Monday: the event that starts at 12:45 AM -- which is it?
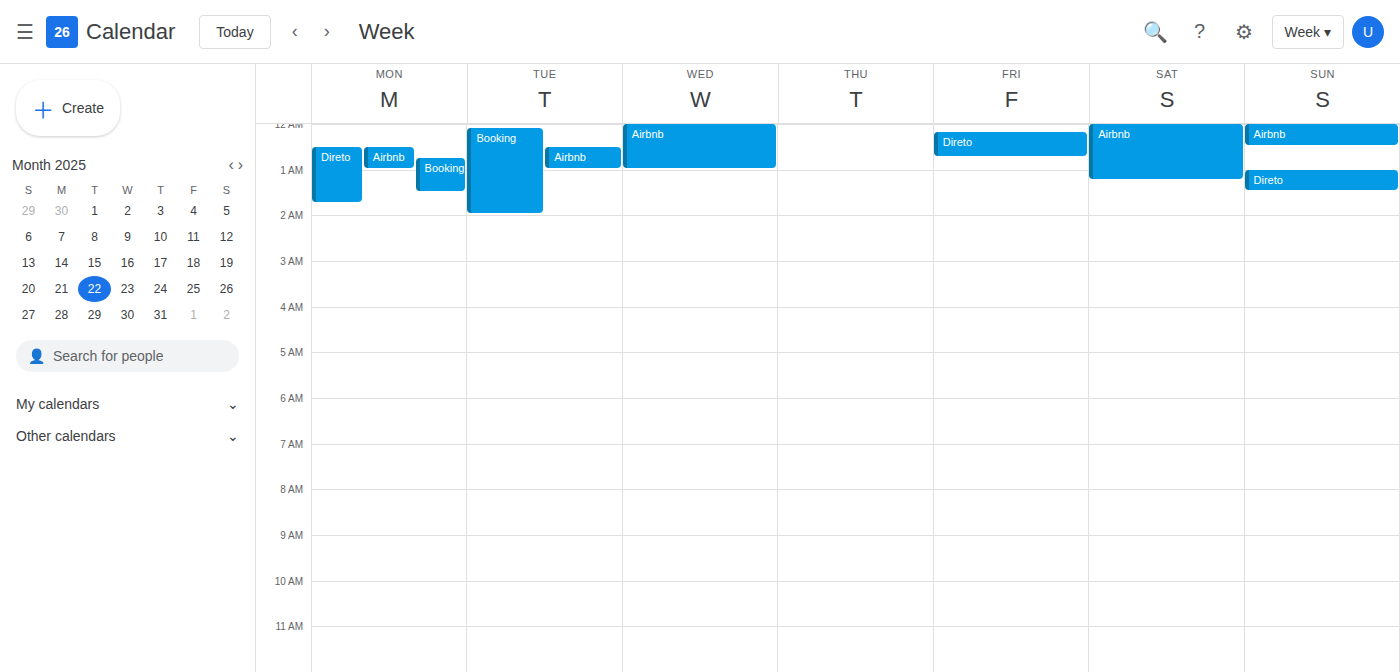
"Booking"